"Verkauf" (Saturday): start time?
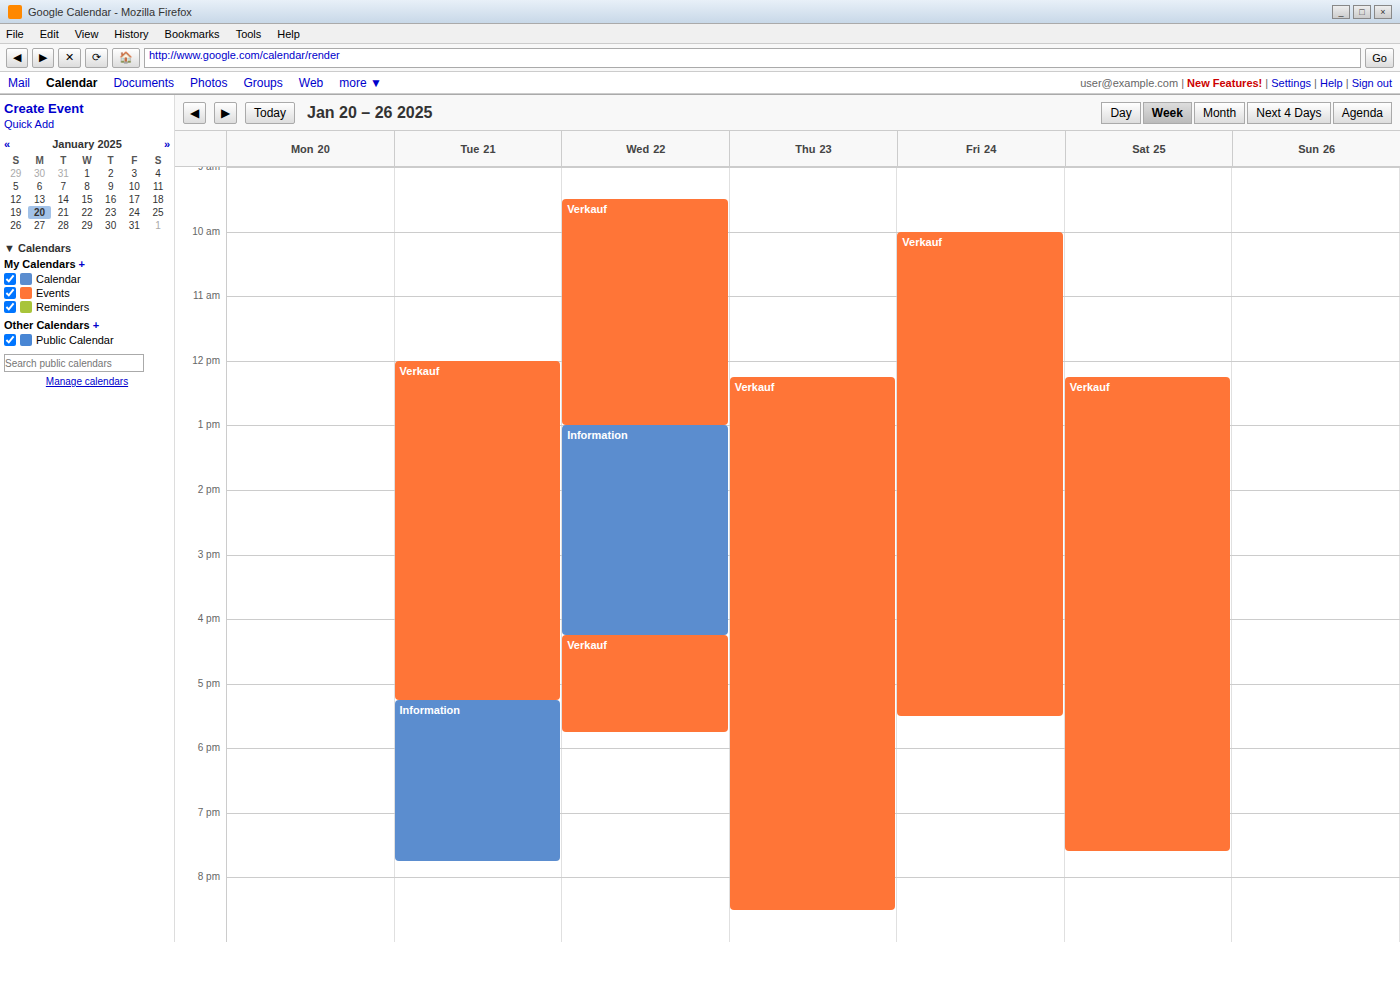
12:15 PM